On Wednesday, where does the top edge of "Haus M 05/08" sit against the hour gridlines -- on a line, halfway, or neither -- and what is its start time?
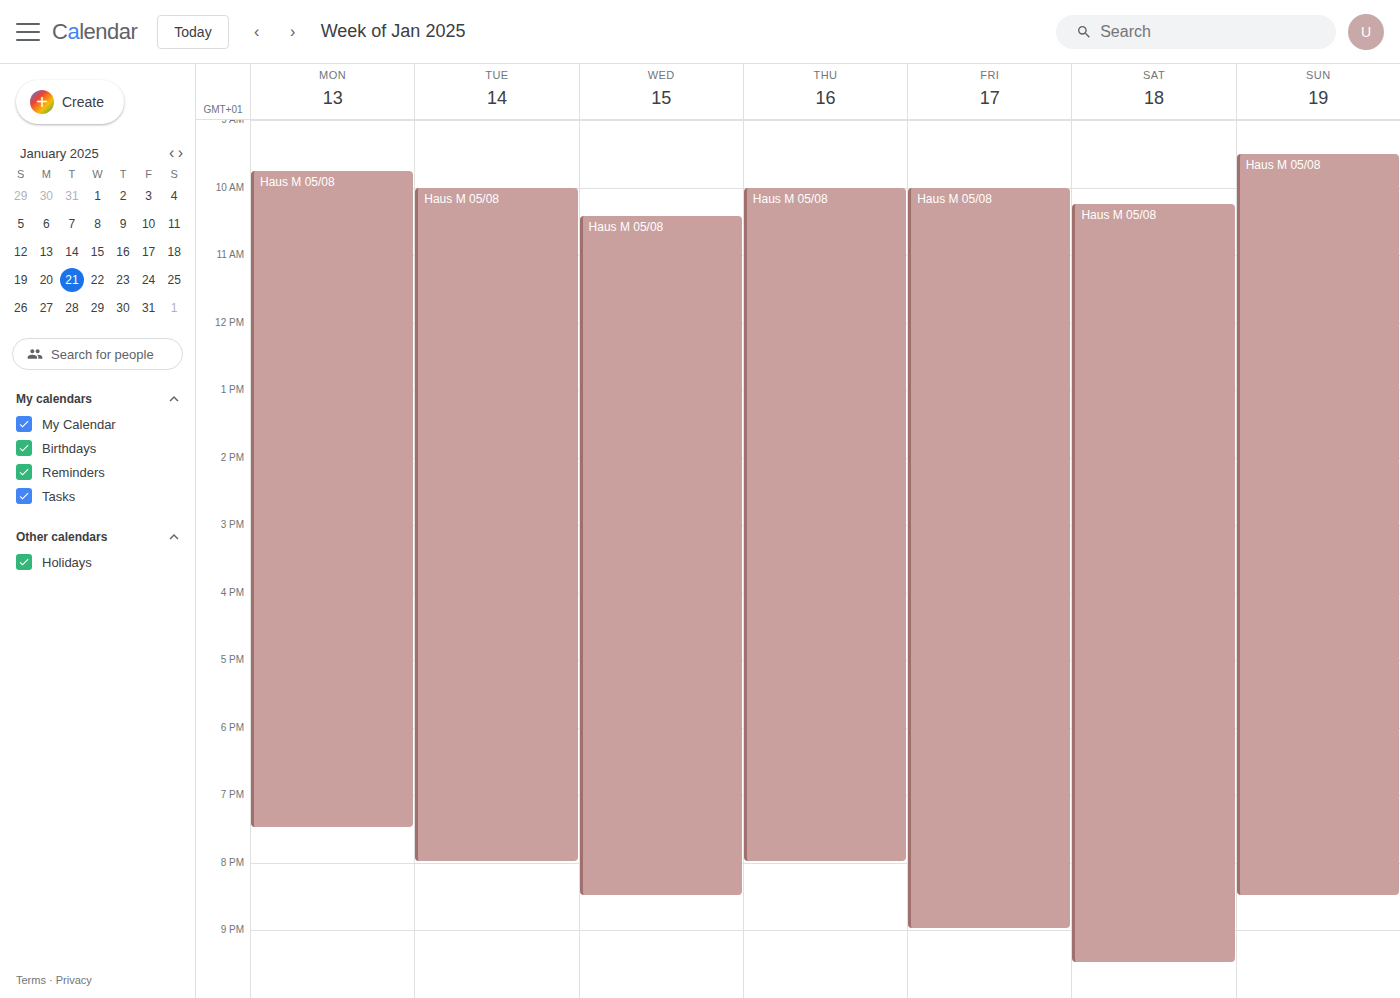
10:25 AM -- neither: 25 minutes below the 10 AM line and 35 minutes above the 11 AM line.